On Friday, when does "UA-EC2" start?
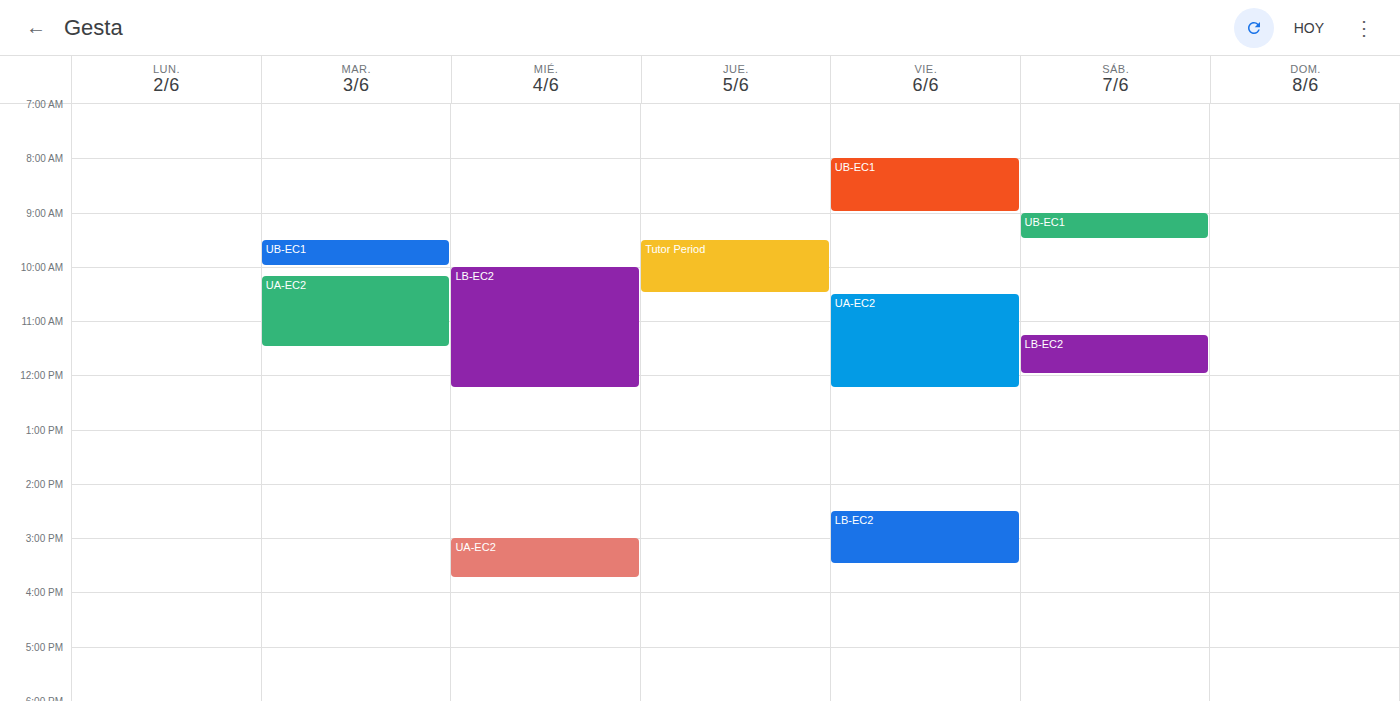
10:30 AM